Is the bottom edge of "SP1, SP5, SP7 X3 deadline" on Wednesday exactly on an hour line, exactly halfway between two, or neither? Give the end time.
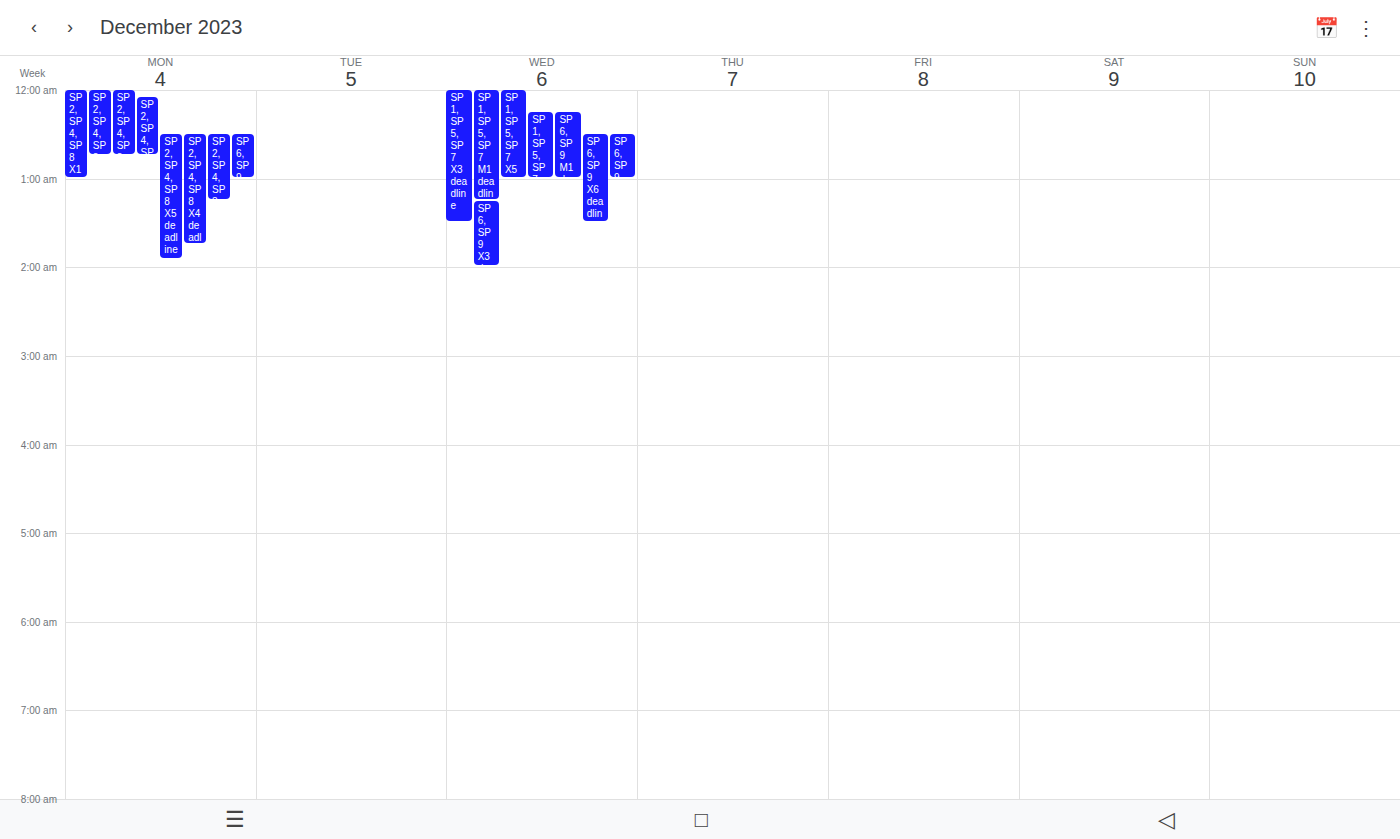
1:30 AM -- halfway between the 1 AM and 2 AM lines.